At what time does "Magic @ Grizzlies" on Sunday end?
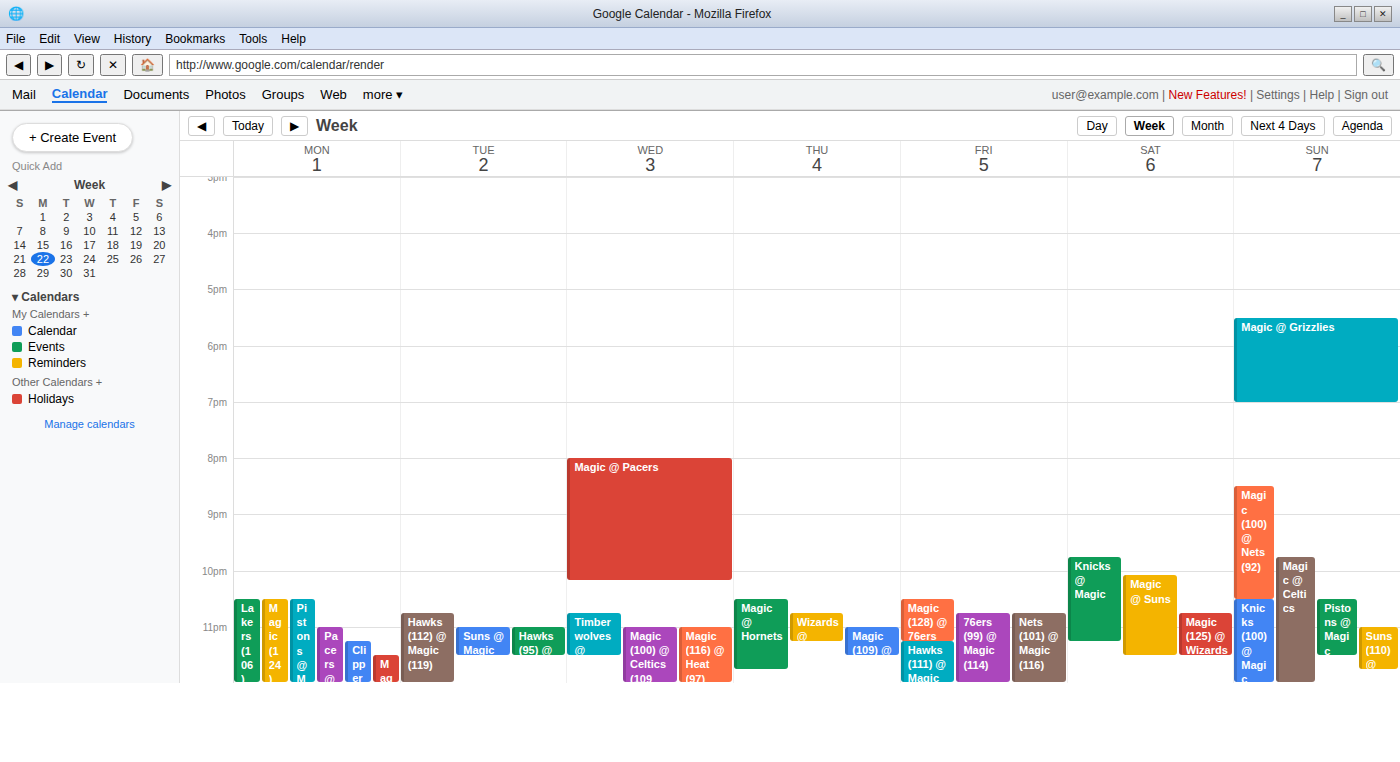
7:00 PM